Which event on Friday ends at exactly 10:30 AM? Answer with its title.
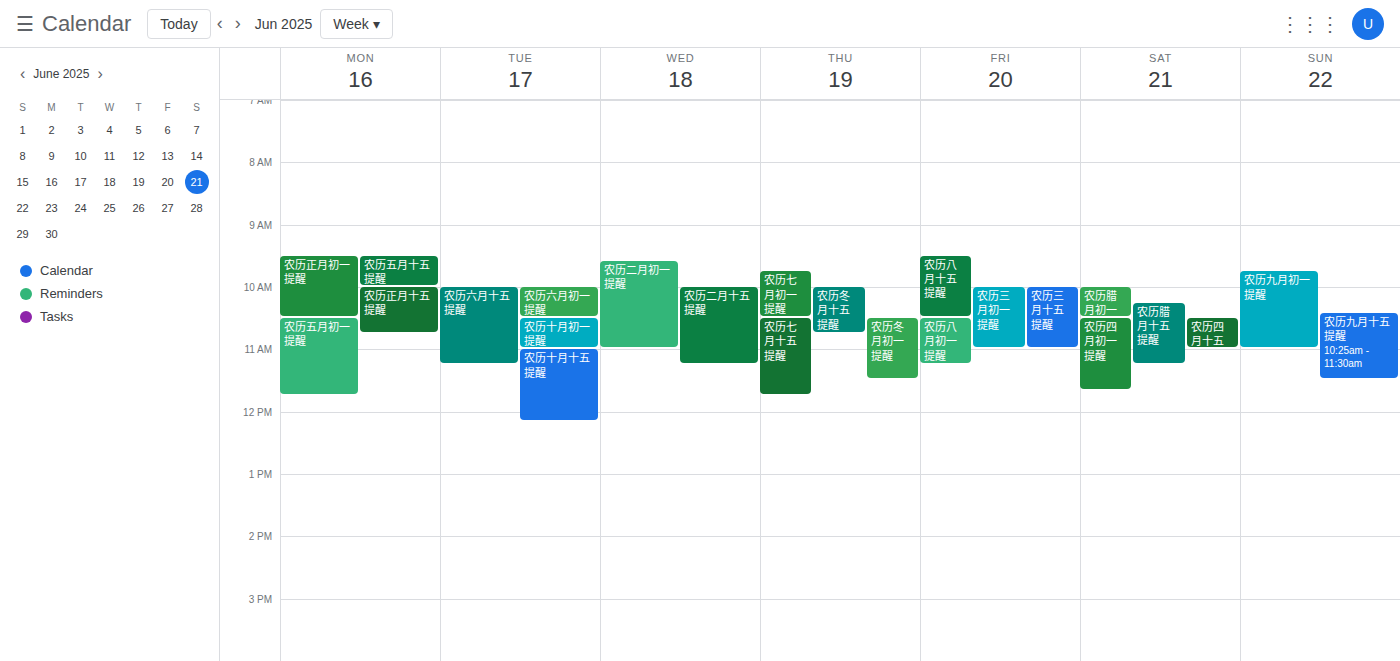
"农历八月十五提醒"